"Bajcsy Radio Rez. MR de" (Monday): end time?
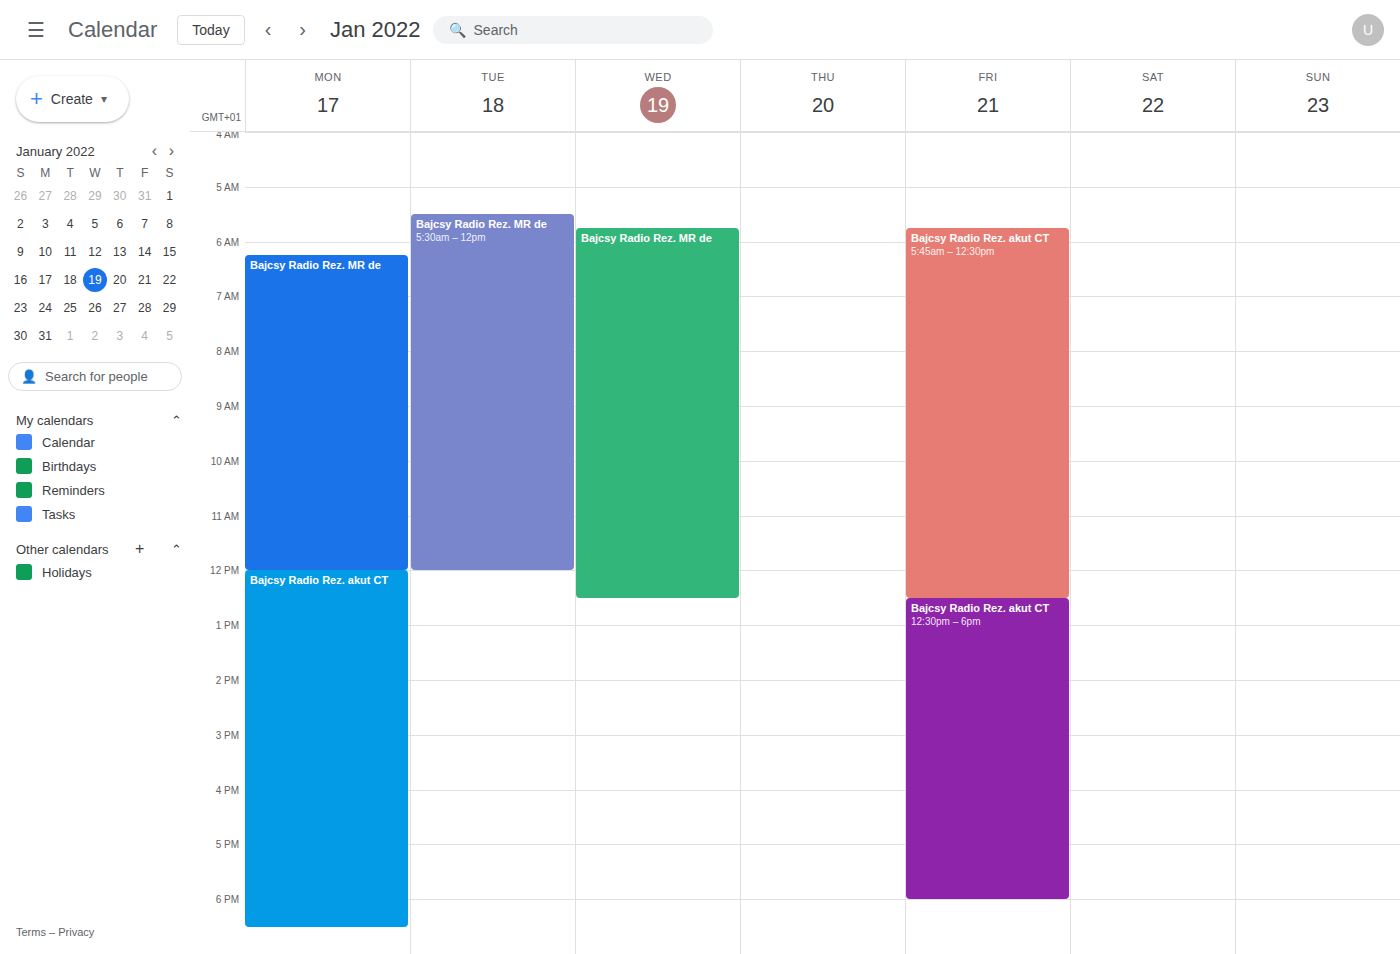
12:00 PM